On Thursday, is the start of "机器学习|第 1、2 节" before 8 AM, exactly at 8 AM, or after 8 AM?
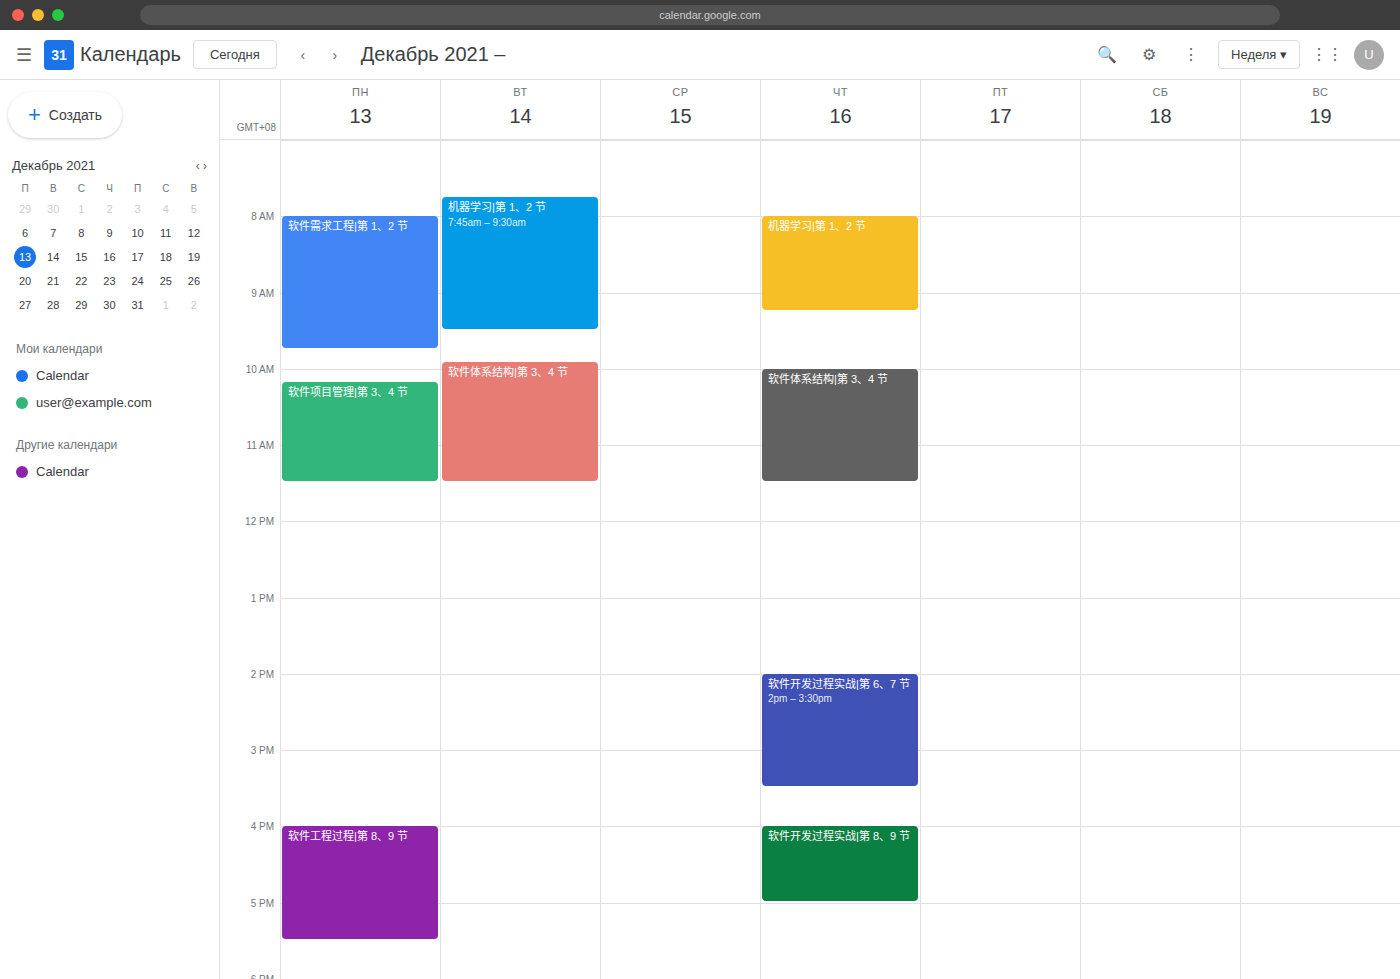
8:00 AM -- exactly at 8 AM, on the 8 AM line.